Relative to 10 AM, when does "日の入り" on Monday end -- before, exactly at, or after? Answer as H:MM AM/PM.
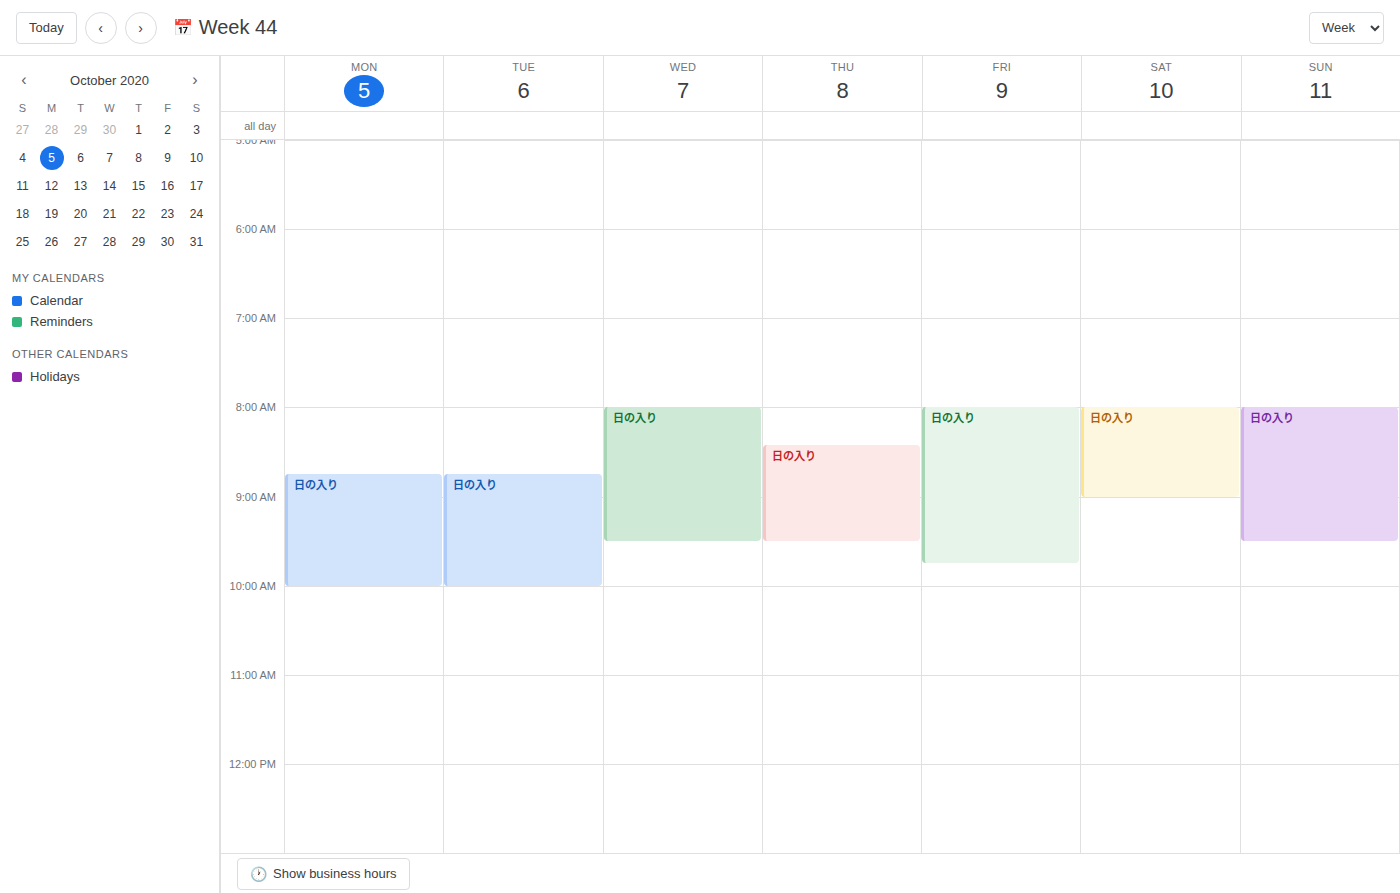
10:00 AM -- exactly at 10 AM, on the 10 AM line.